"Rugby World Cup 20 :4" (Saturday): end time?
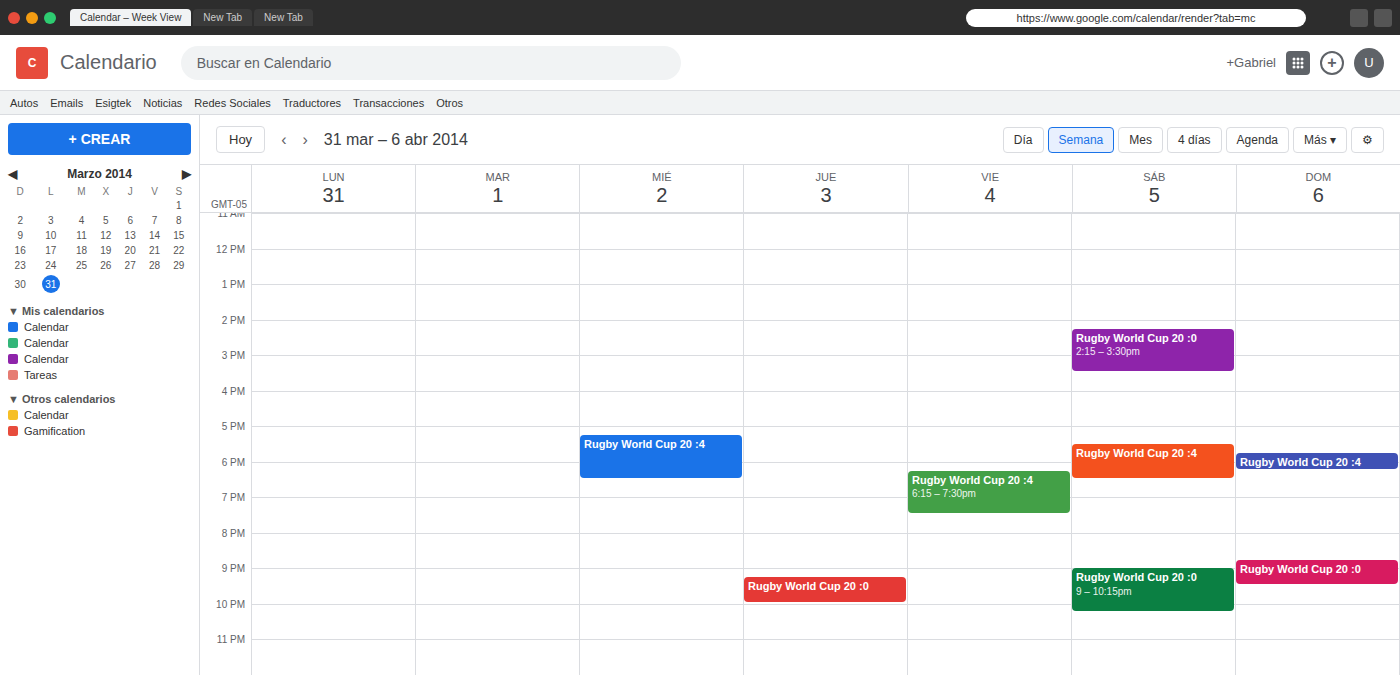
6:30 PM